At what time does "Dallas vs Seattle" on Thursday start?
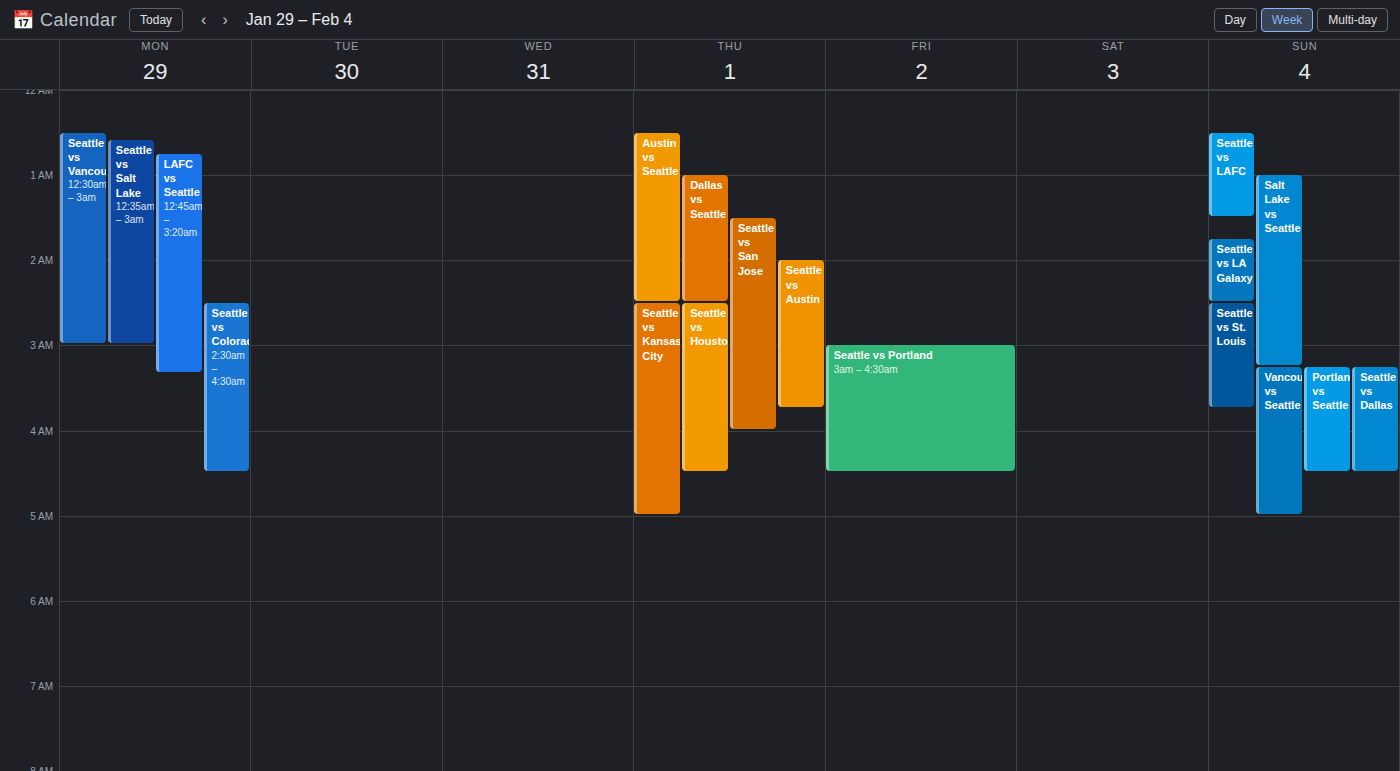
1:00 AM